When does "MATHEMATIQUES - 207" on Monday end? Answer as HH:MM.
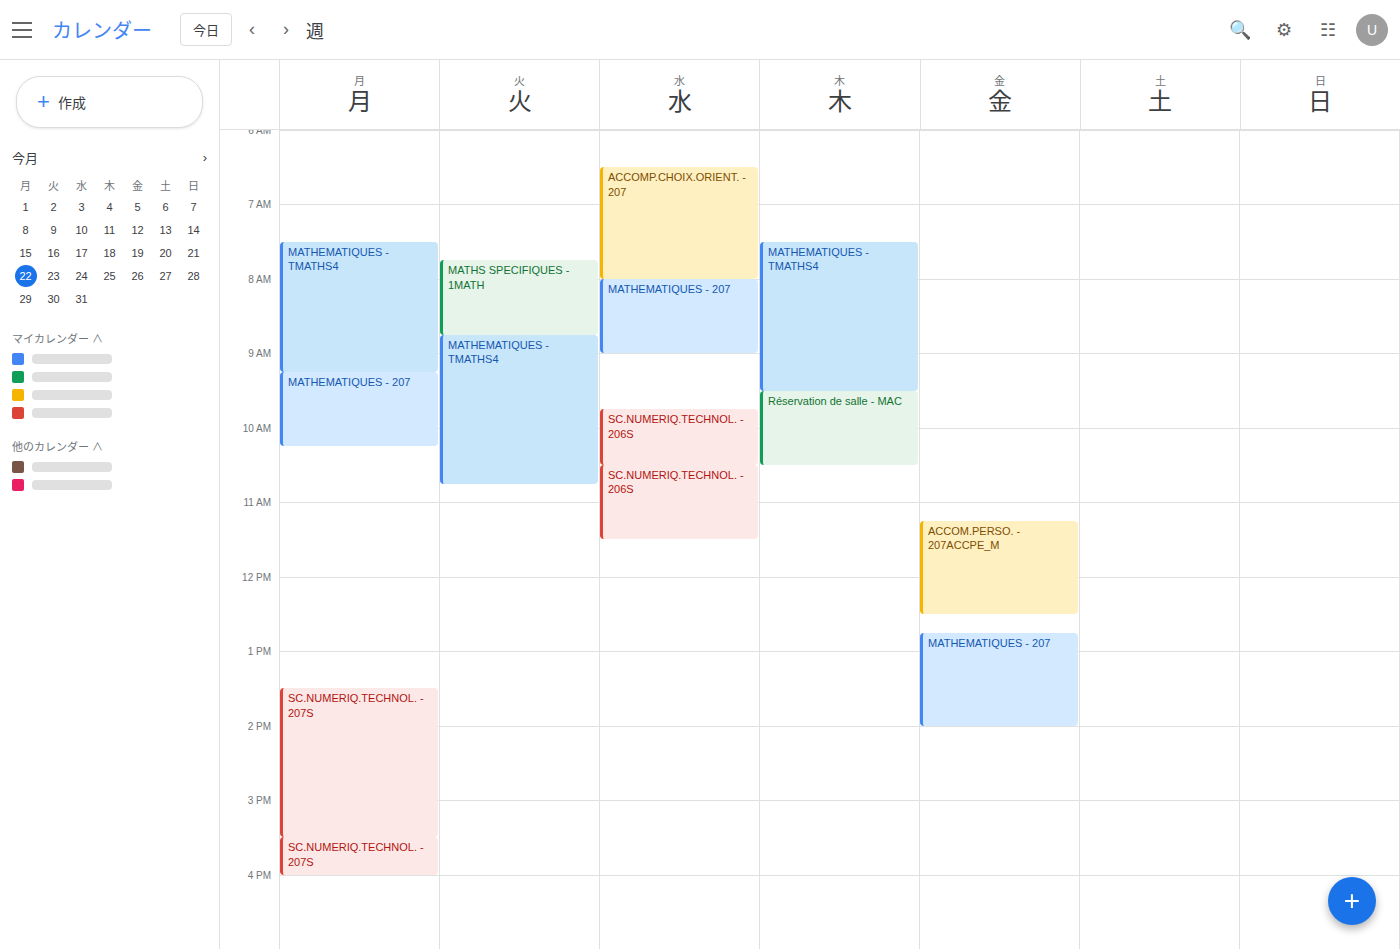
10:15